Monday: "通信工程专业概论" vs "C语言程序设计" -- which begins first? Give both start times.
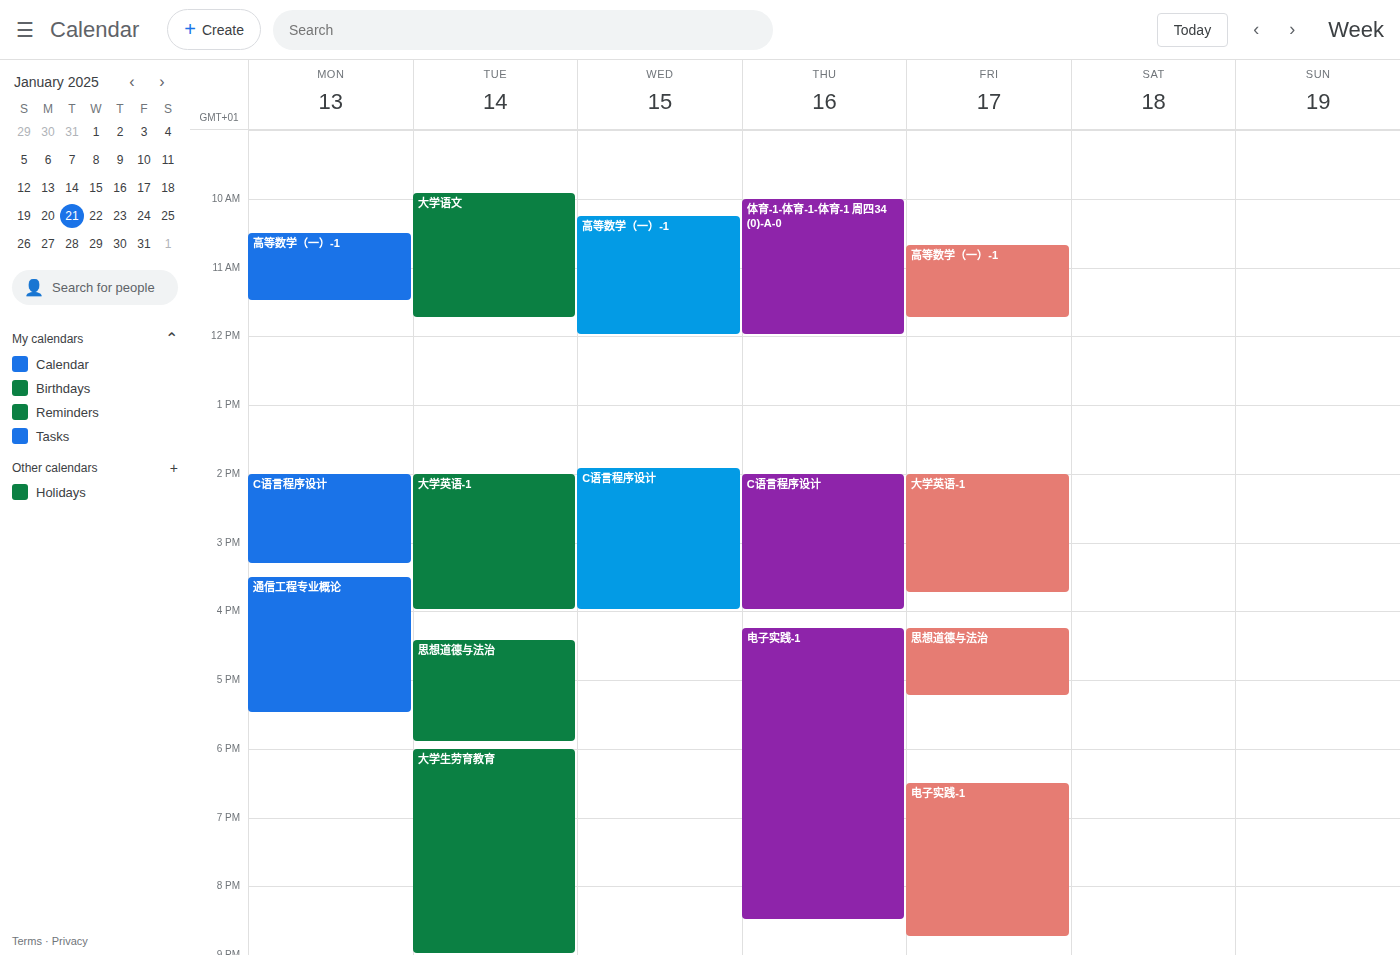
"C语言程序设计" 2:00 PM; "通信工程专业概论" 3:30 PM.